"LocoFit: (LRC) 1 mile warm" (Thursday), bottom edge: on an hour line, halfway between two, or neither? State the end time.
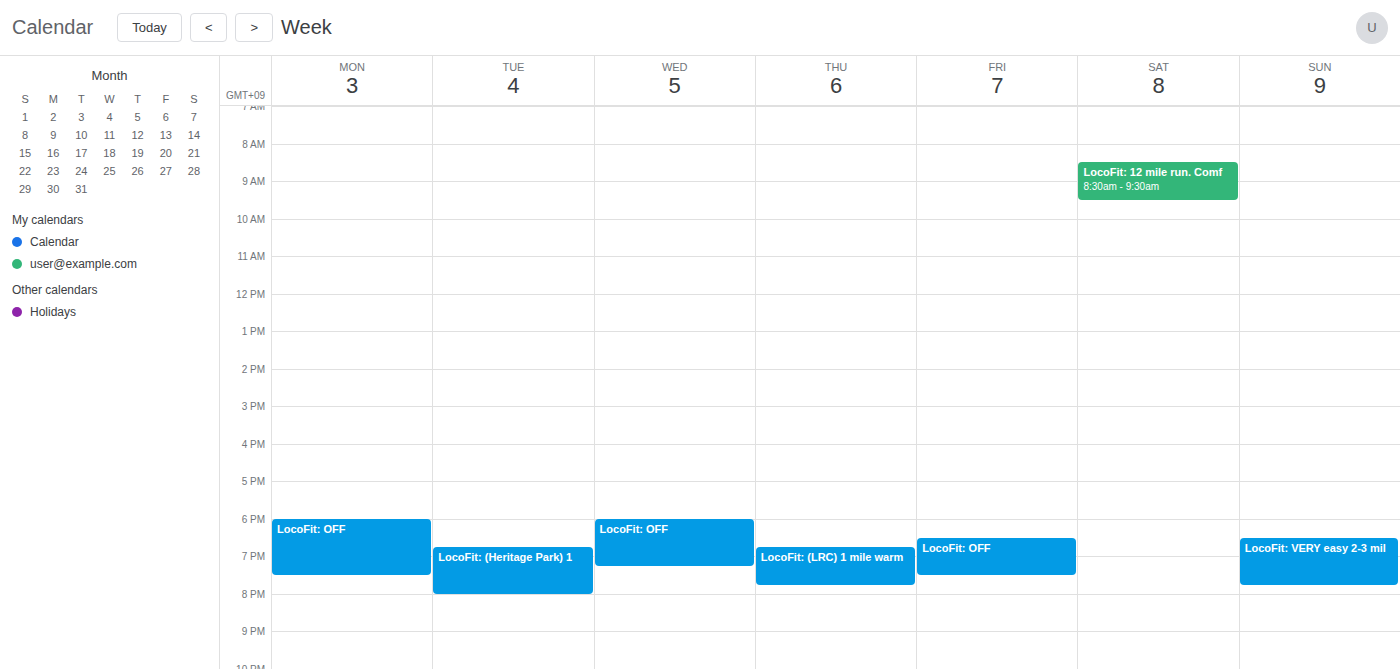
7:45 PM -- neither: three quarters of the way from the 7 PM line to the 8 PM line.